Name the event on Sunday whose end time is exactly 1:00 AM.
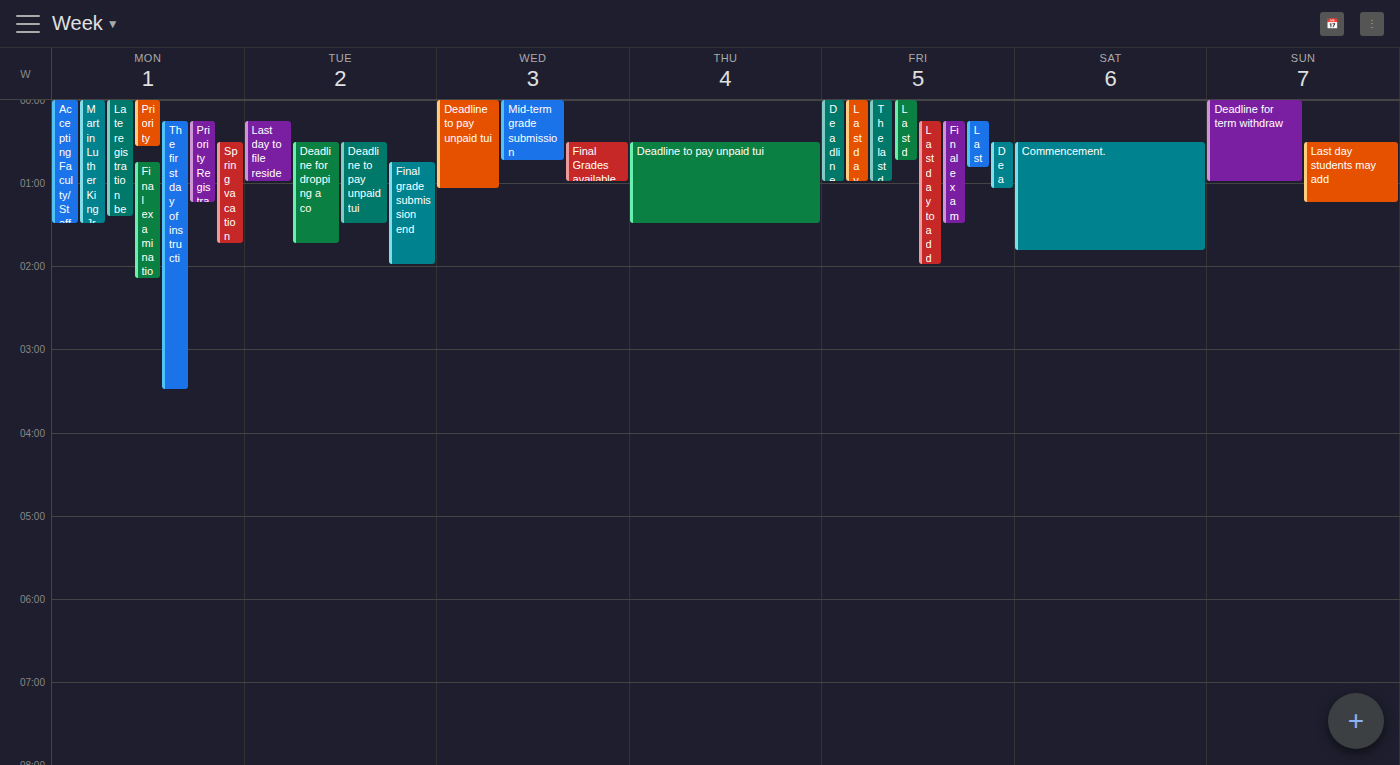
"Deadline for term withdraw"